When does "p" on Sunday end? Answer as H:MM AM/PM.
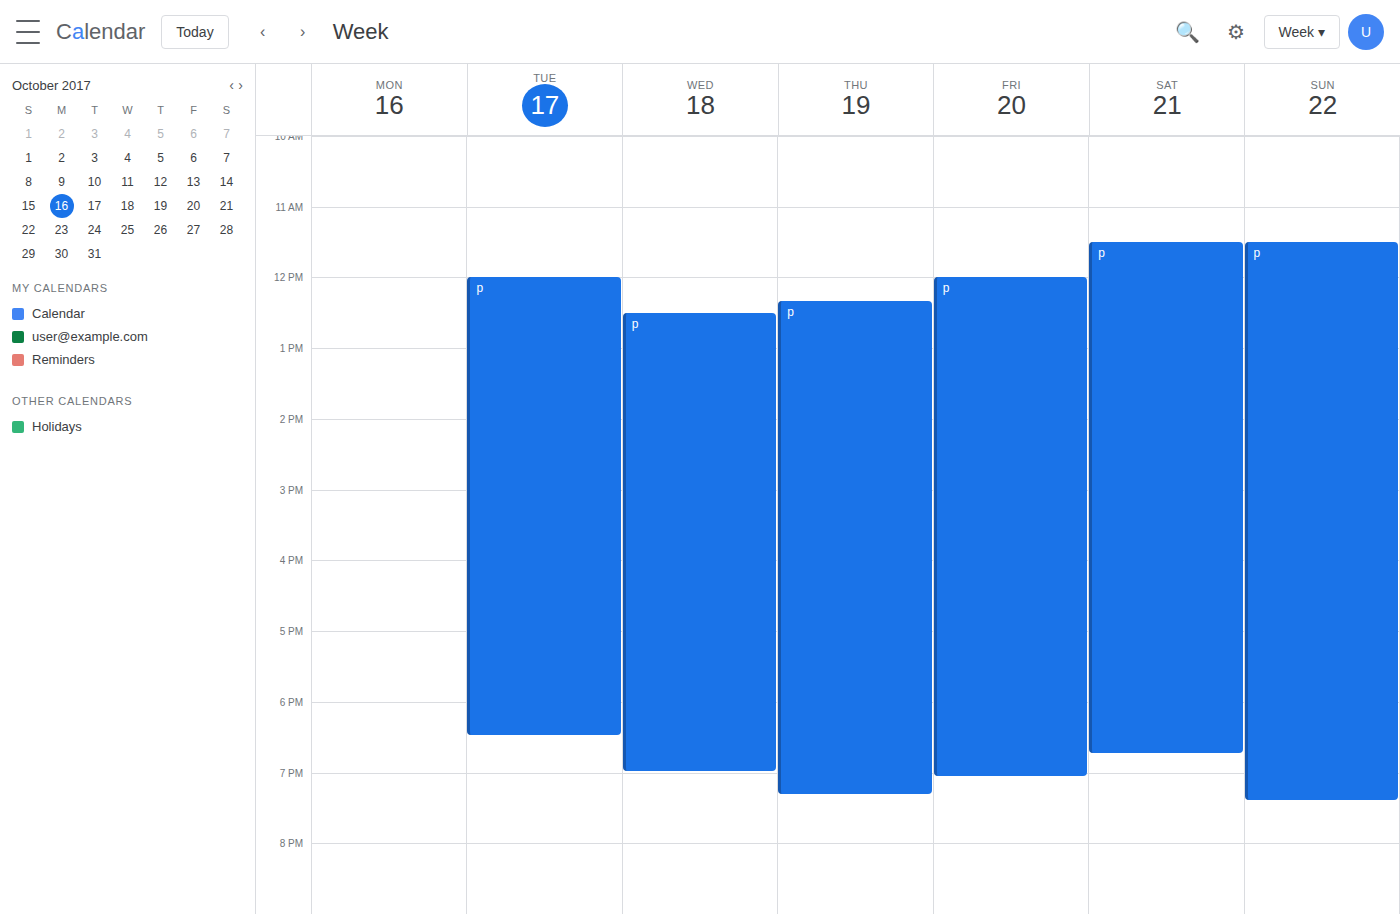
7:25 PM